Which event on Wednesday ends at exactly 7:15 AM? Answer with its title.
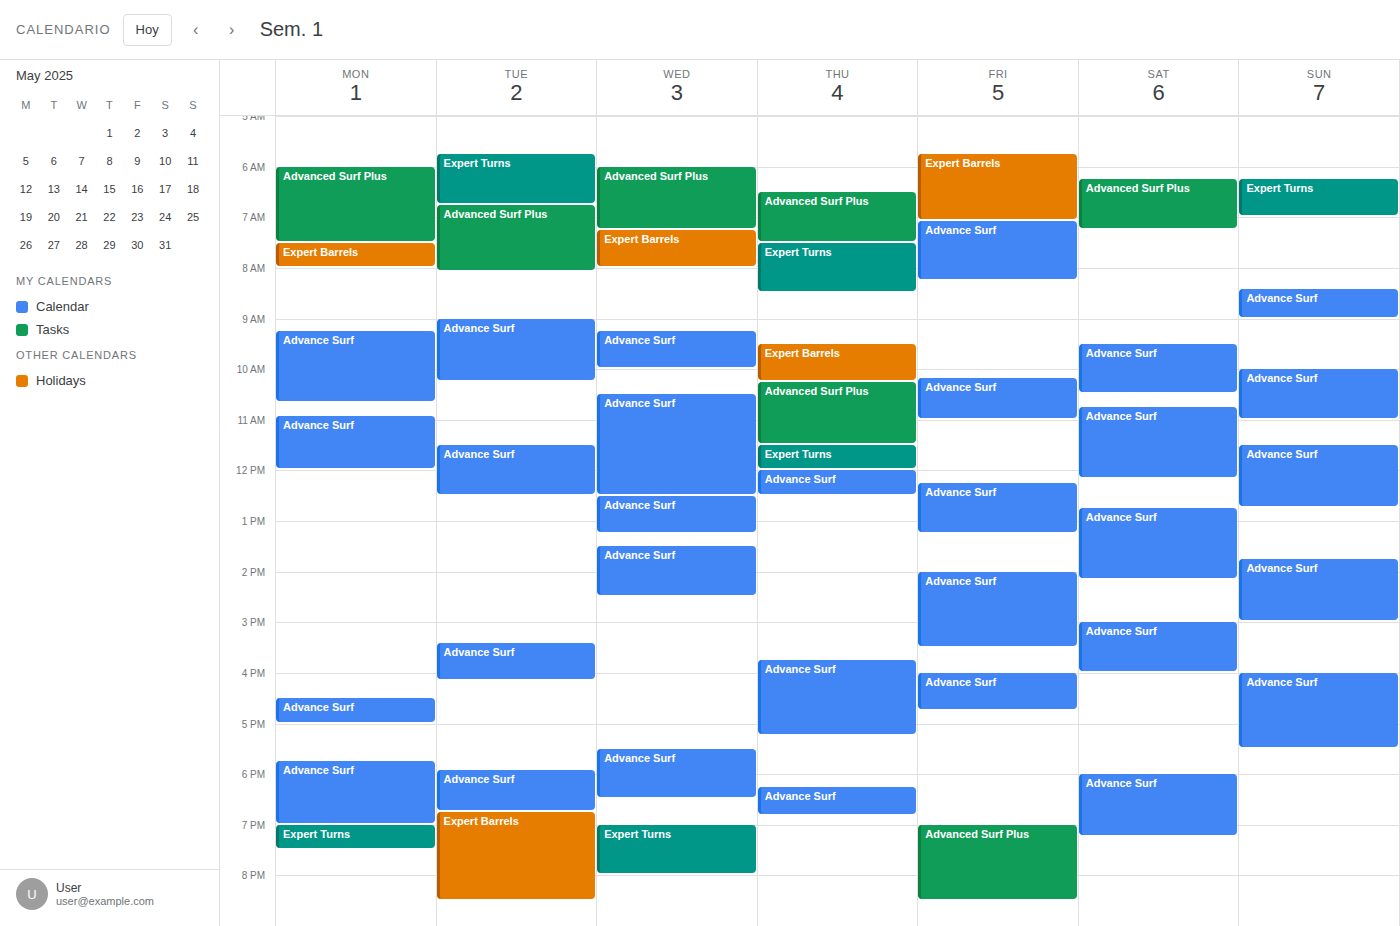
"Advanced Surf Plus"